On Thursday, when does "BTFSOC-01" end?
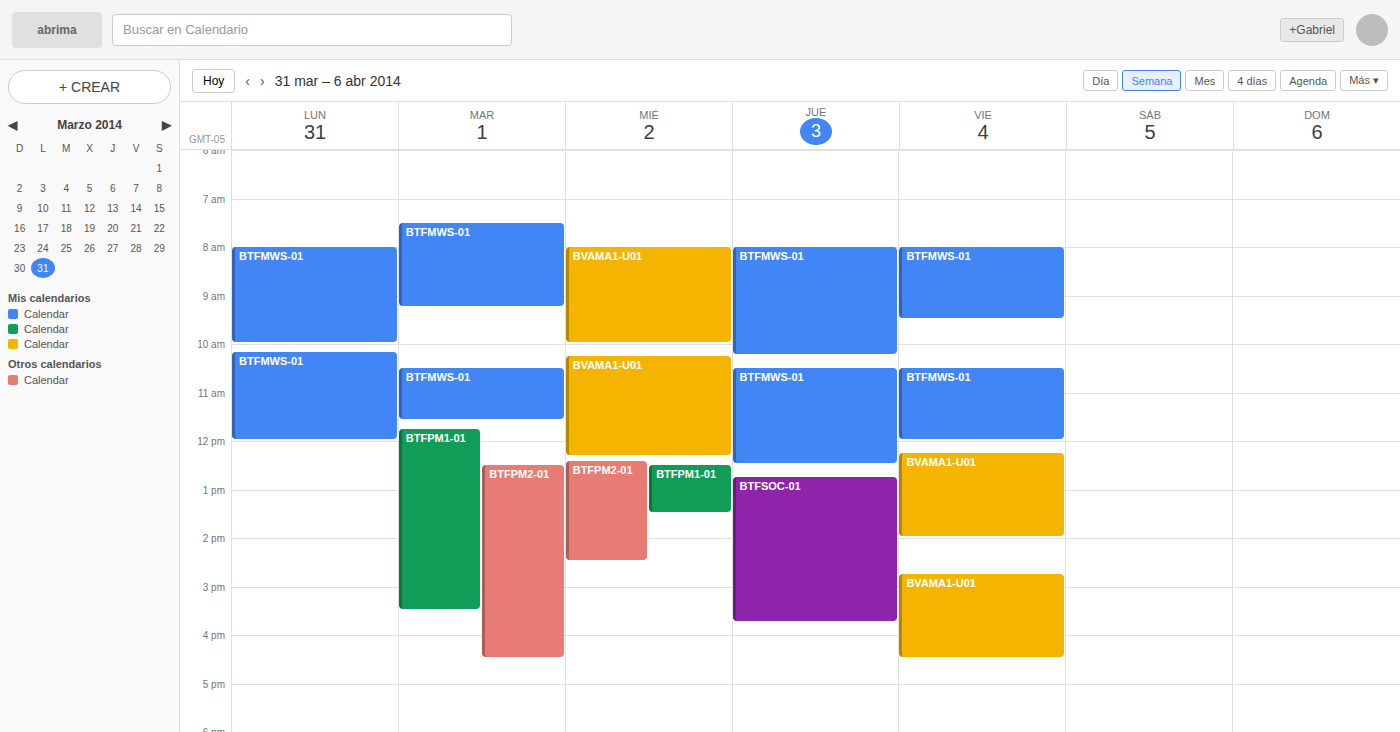
3:45 PM